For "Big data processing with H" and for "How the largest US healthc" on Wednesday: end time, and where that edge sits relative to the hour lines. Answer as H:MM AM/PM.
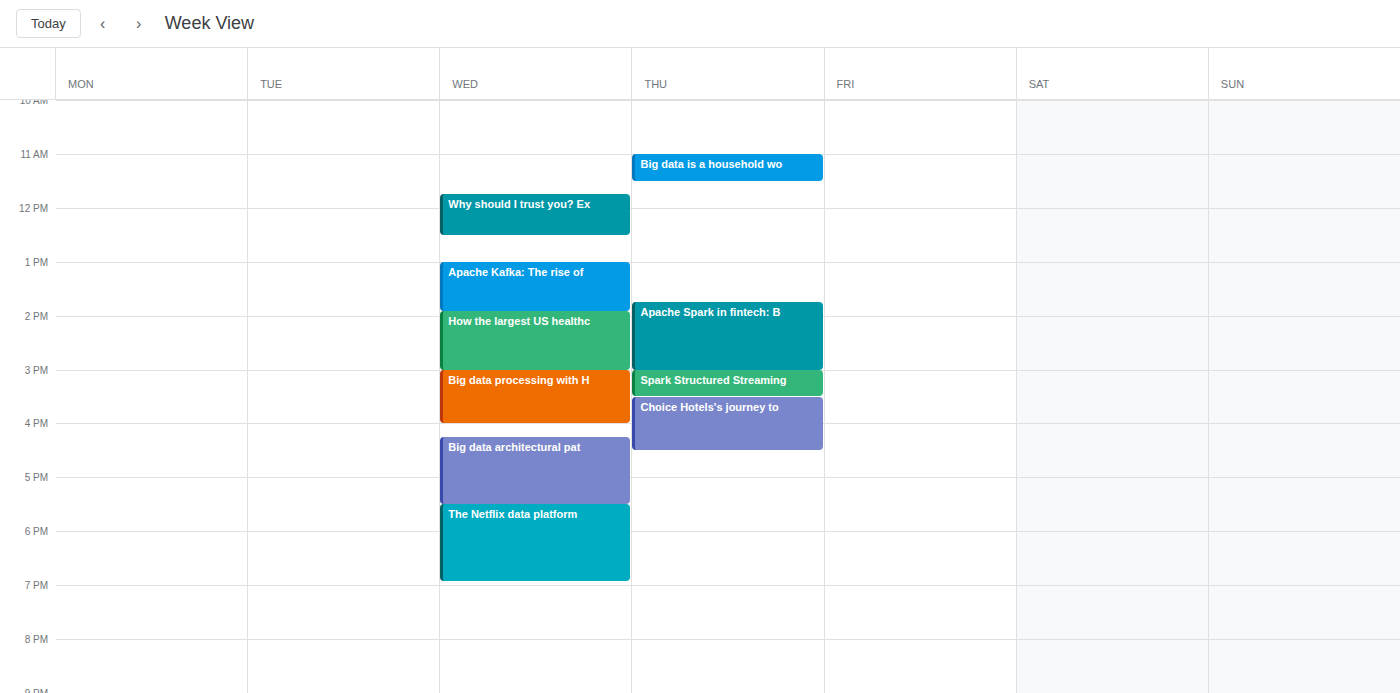
"Big data processing with H": 4:00 PM, exactly on the 4 PM line. "How the largest US healthc": 3:00 PM, exactly on the 3 PM line.